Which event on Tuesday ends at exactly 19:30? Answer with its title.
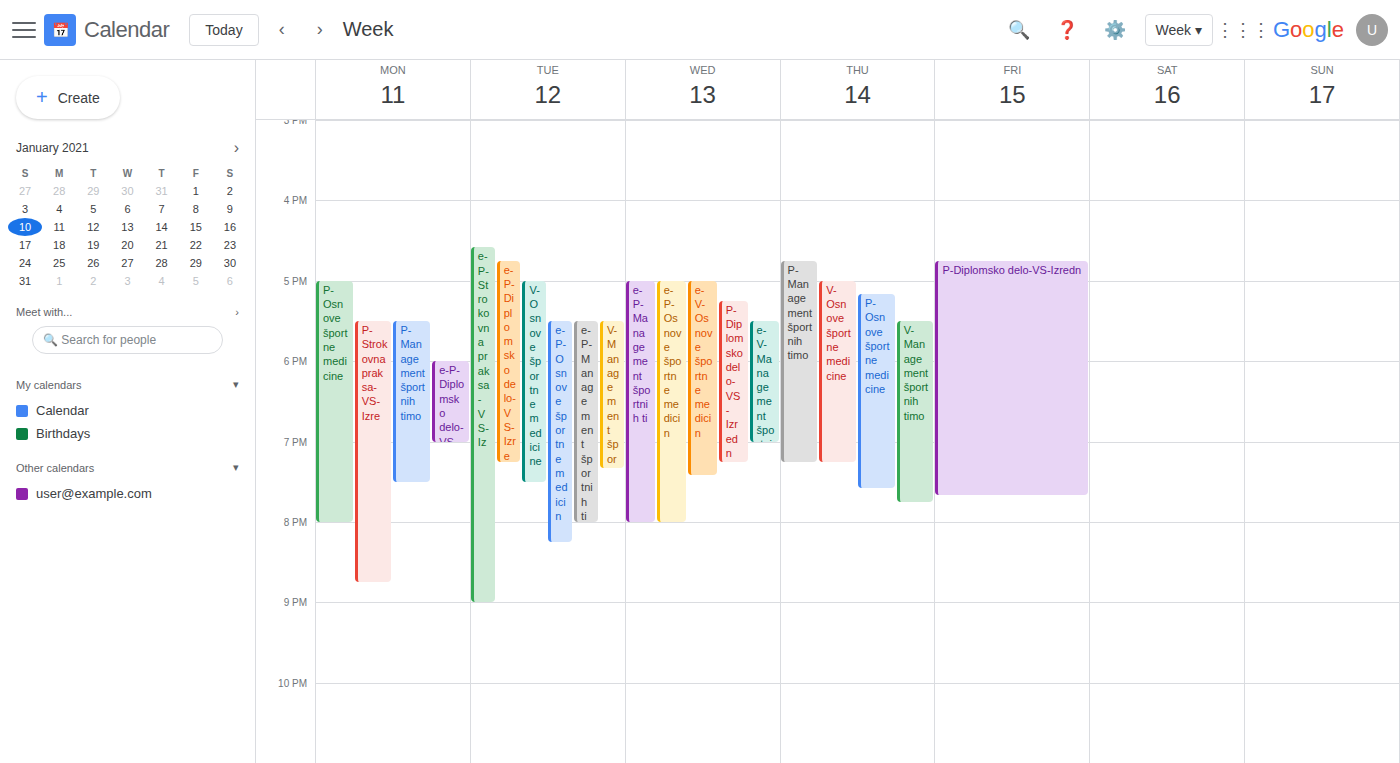
"V-Osnove športne medicine"